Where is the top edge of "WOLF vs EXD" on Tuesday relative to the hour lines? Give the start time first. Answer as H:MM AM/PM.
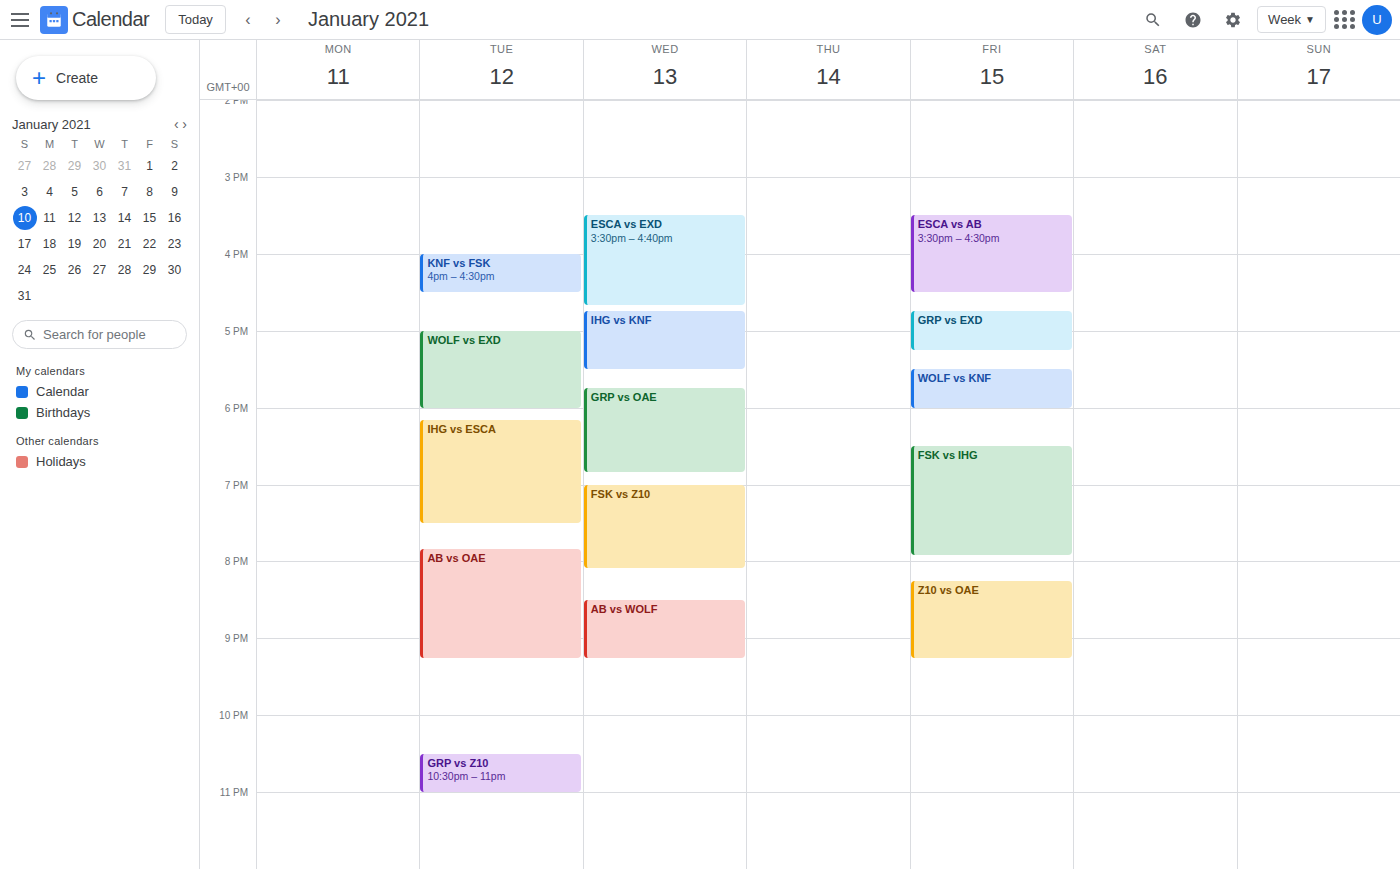
5:00 PM -- exactly on the 5 PM line.